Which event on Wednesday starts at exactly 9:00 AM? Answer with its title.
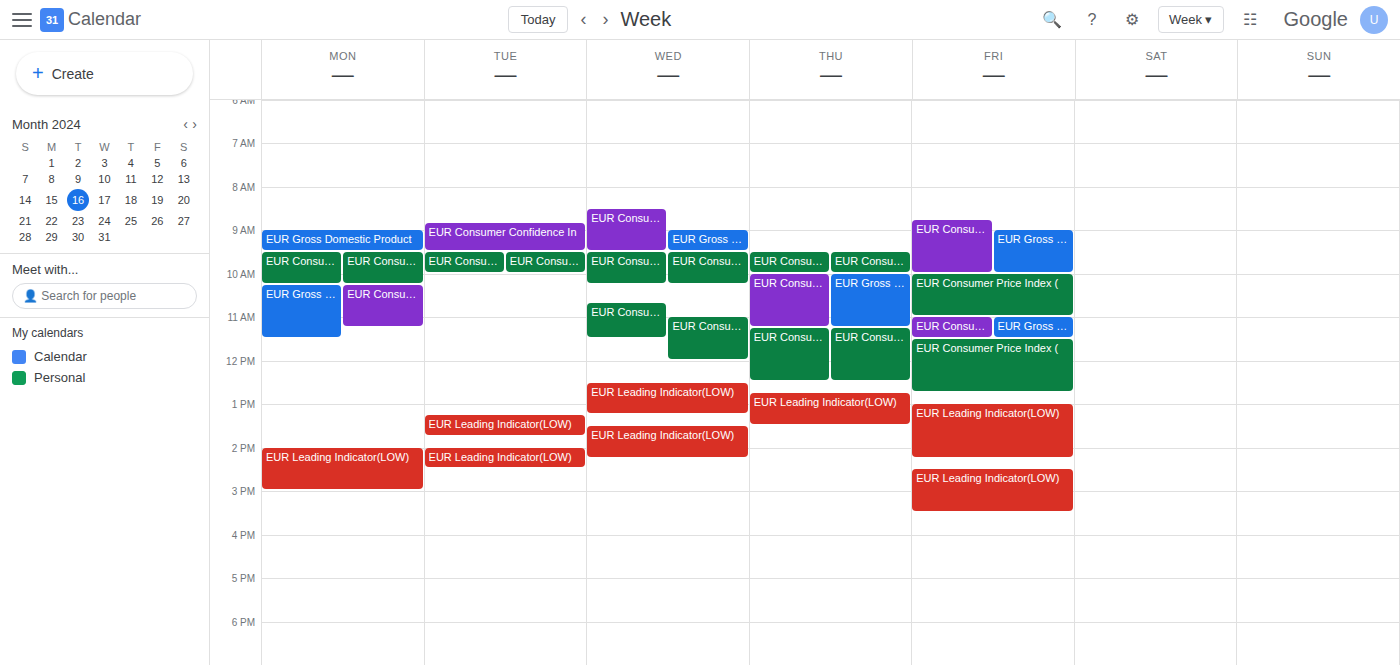
"EUR Gross Domestic Product"